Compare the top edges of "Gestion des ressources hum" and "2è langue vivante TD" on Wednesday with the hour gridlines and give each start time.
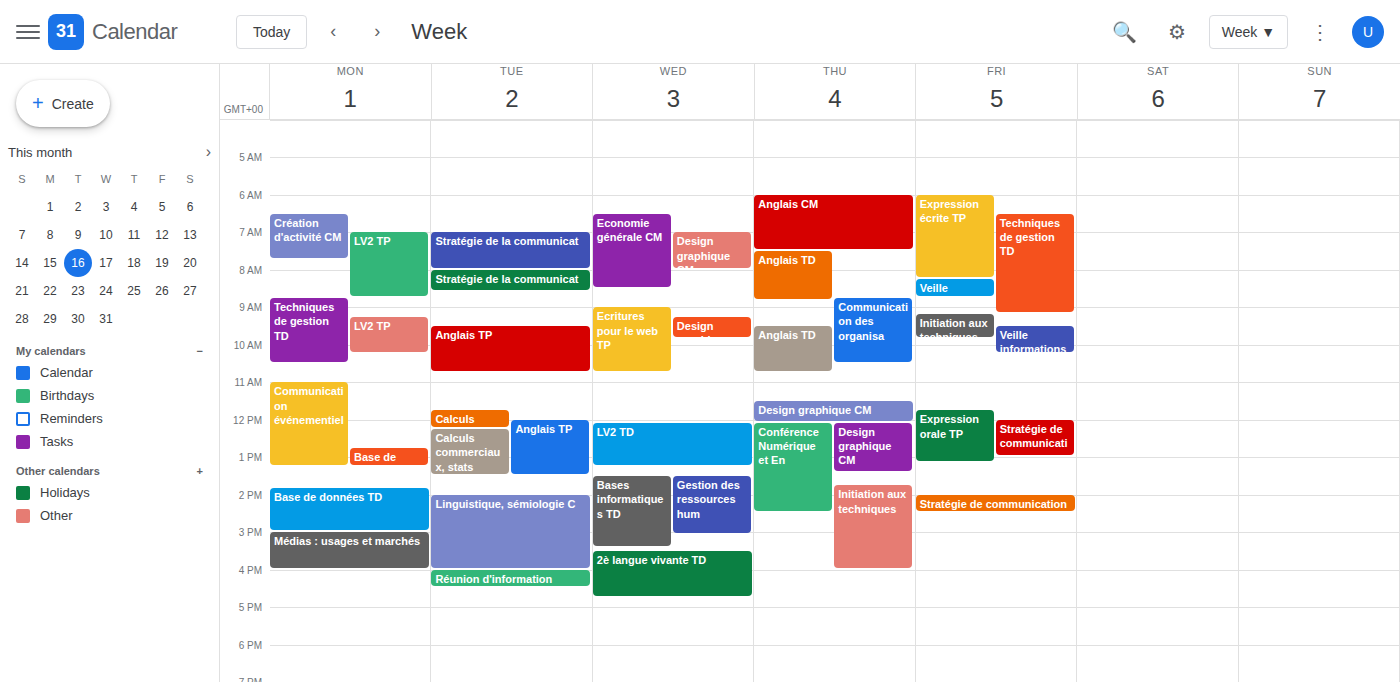
"Gestion des ressources hum": 1:30 PM, halfway between the 1 PM and 2 PM lines. "2è langue vivante TD": 3:30 PM, halfway between the 3 PM and 4 PM lines.